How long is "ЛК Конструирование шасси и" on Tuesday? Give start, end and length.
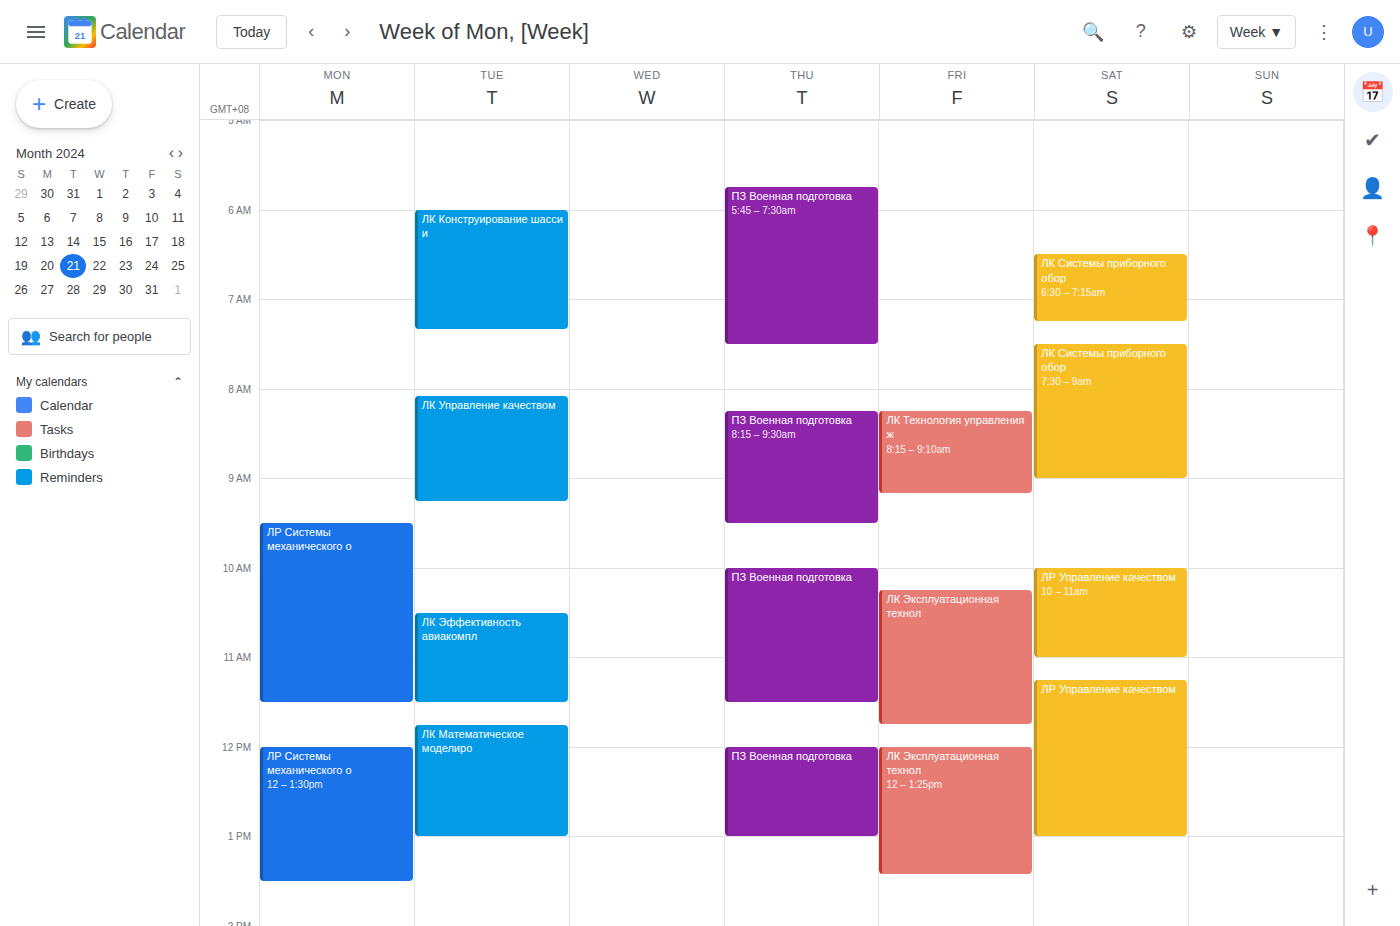
6:00 AM to 7:20 AM, 1 hour 20 minutes